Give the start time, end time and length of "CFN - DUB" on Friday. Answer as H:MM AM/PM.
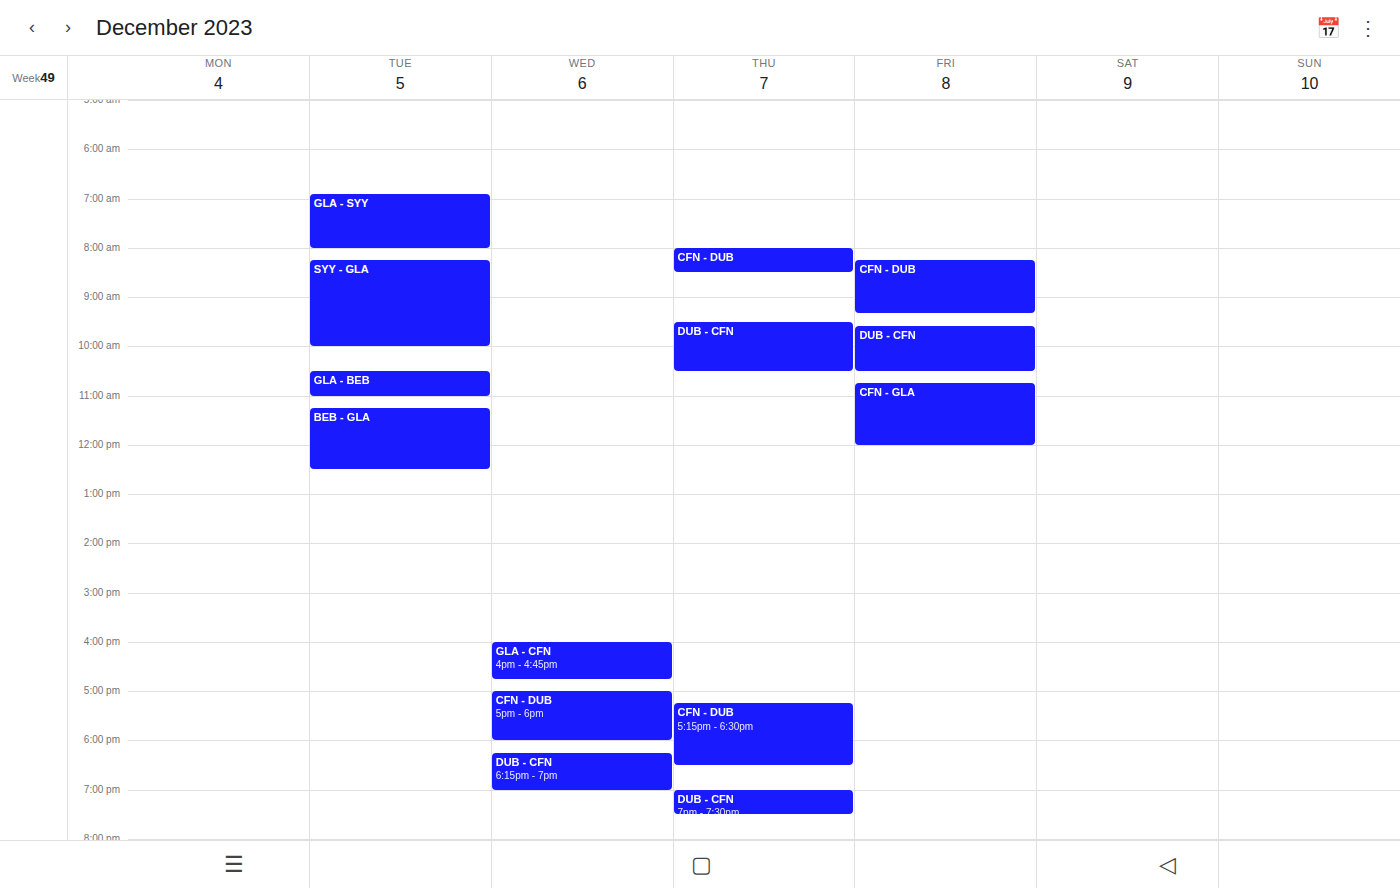
8:15 AM to 9:20 AM, 1 hour 5 minutes